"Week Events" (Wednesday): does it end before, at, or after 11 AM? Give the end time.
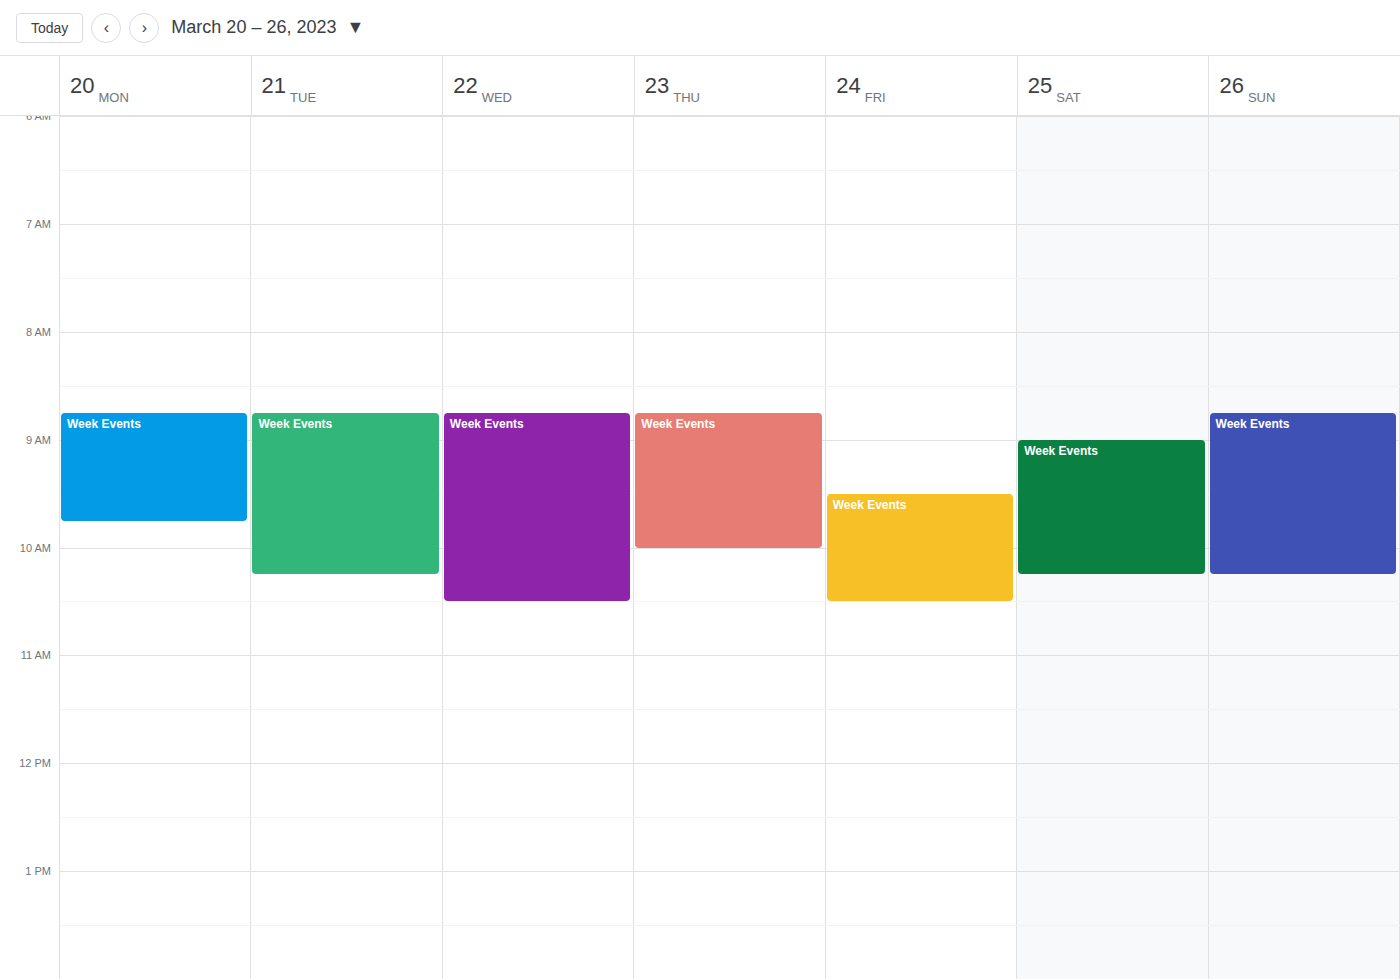
10:30 AM -- before 11 AM, 30 minutes above the 11 AM line.